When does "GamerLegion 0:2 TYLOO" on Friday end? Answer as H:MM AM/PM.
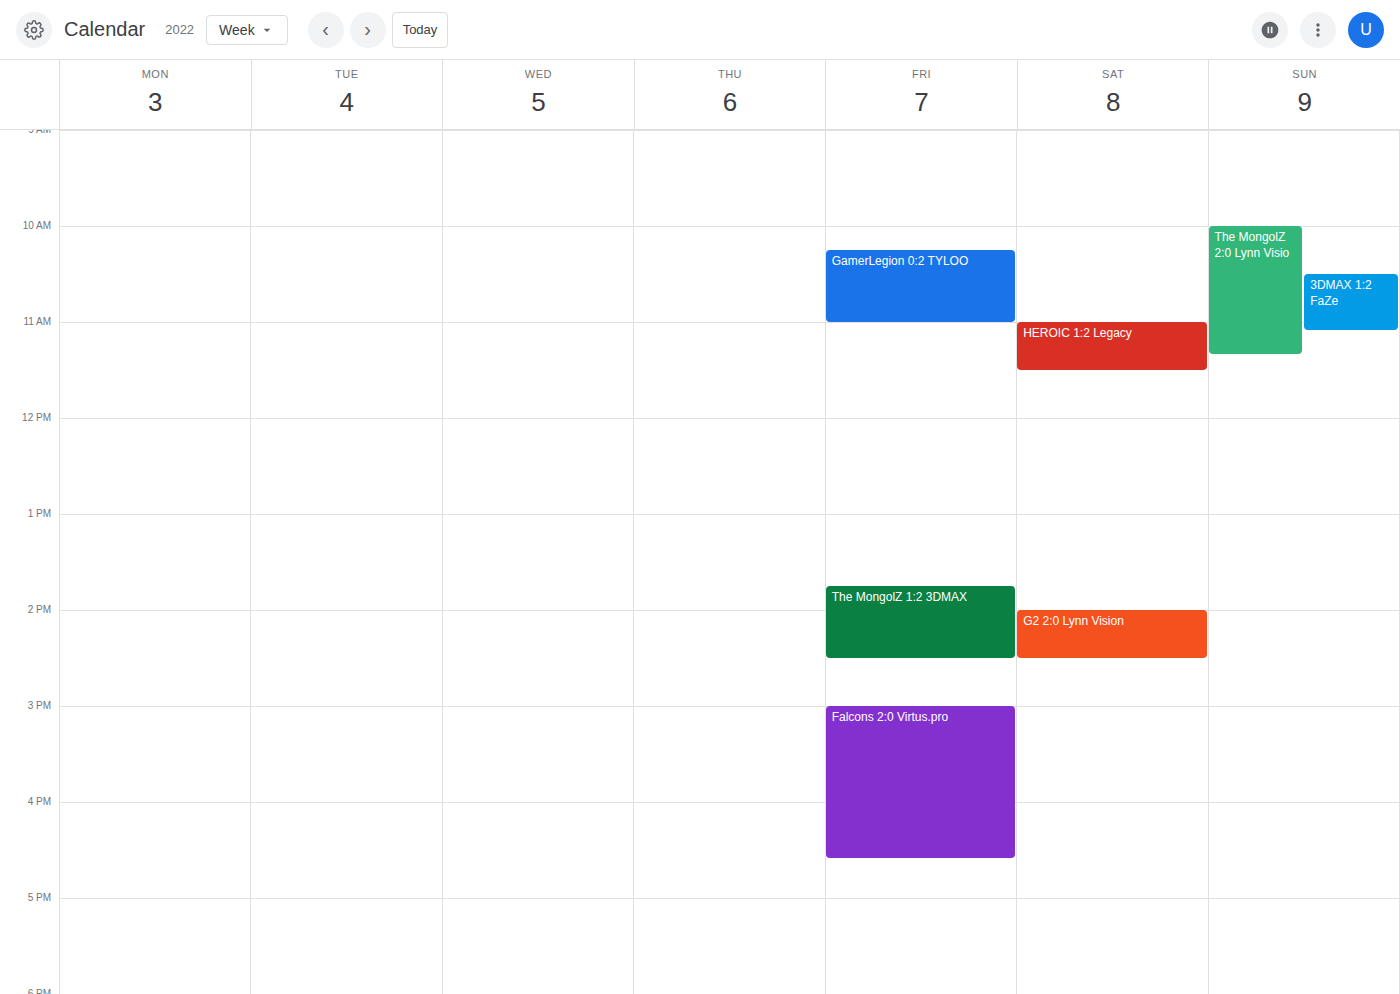
11:00 AM